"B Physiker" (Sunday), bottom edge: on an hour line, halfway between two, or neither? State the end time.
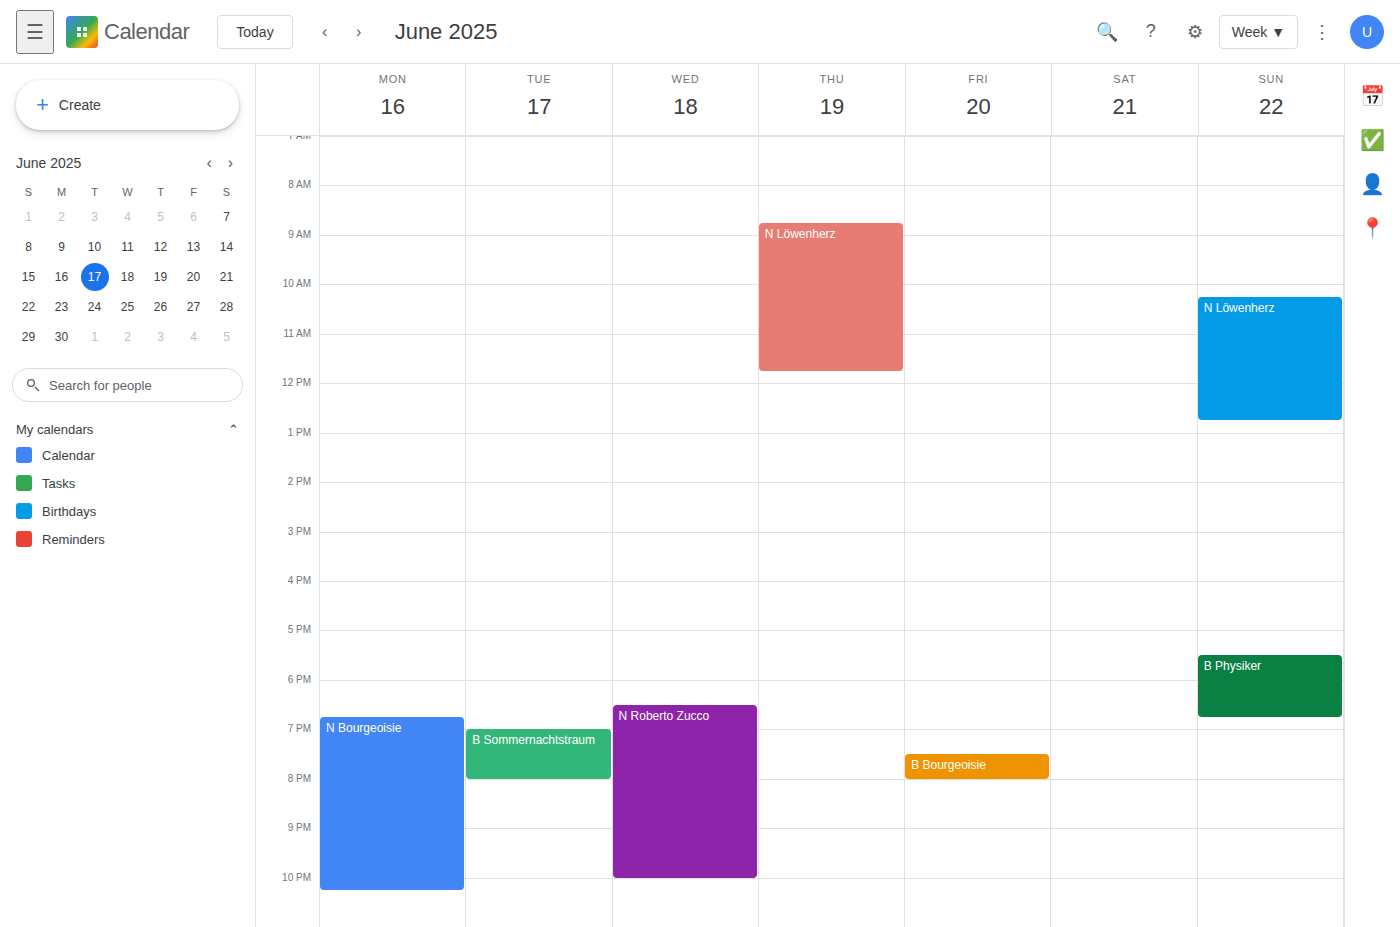
6:45 PM -- neither: three quarters of the way from the 6 PM line to the 7 PM line.